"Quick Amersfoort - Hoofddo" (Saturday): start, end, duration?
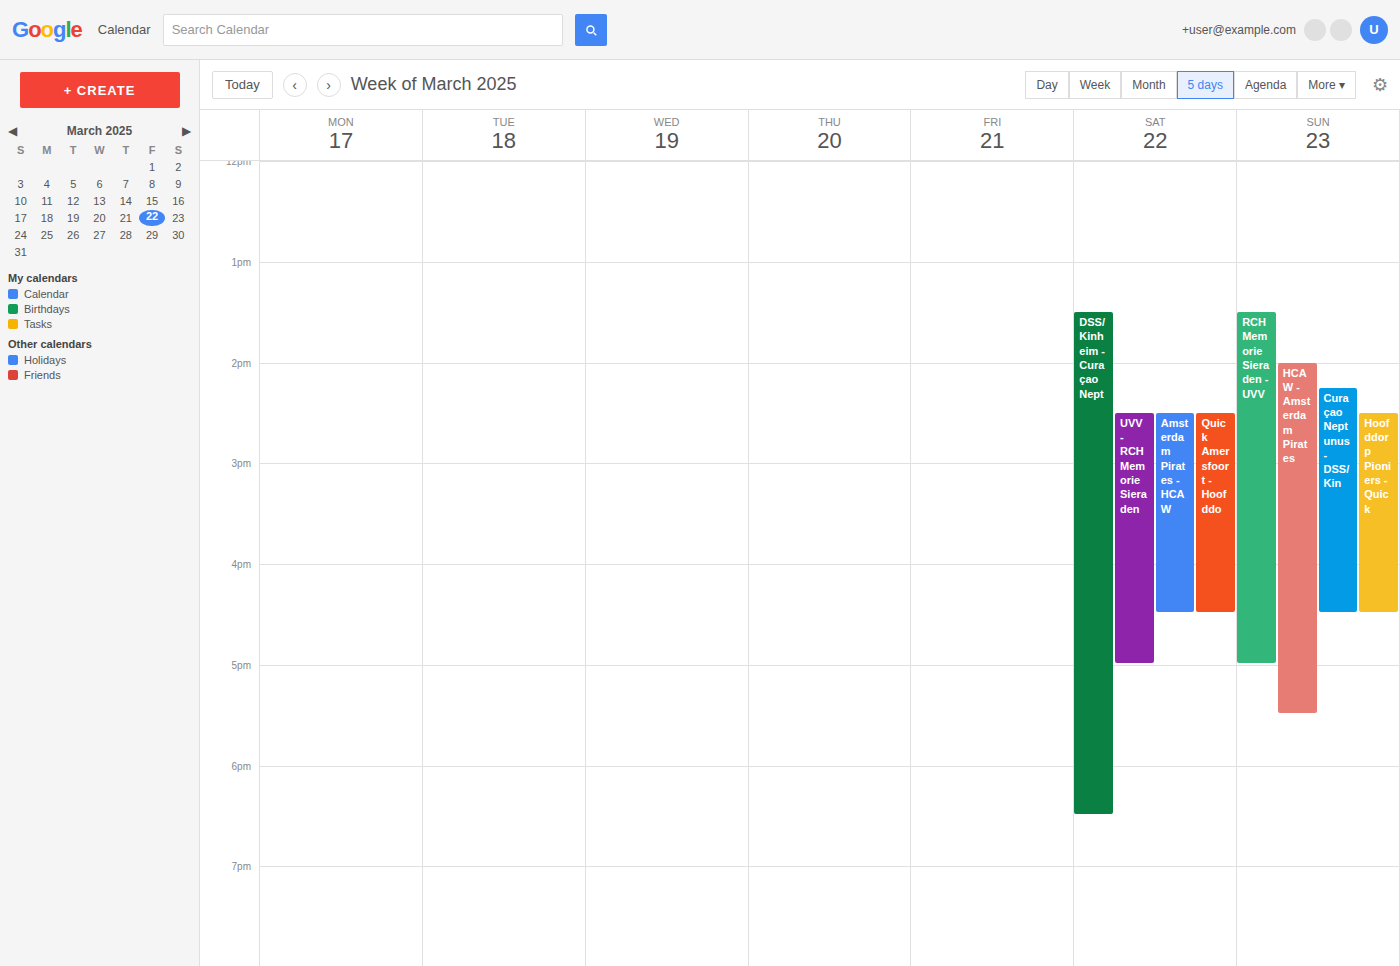
2:30 PM to 4:30 PM, 2 hours